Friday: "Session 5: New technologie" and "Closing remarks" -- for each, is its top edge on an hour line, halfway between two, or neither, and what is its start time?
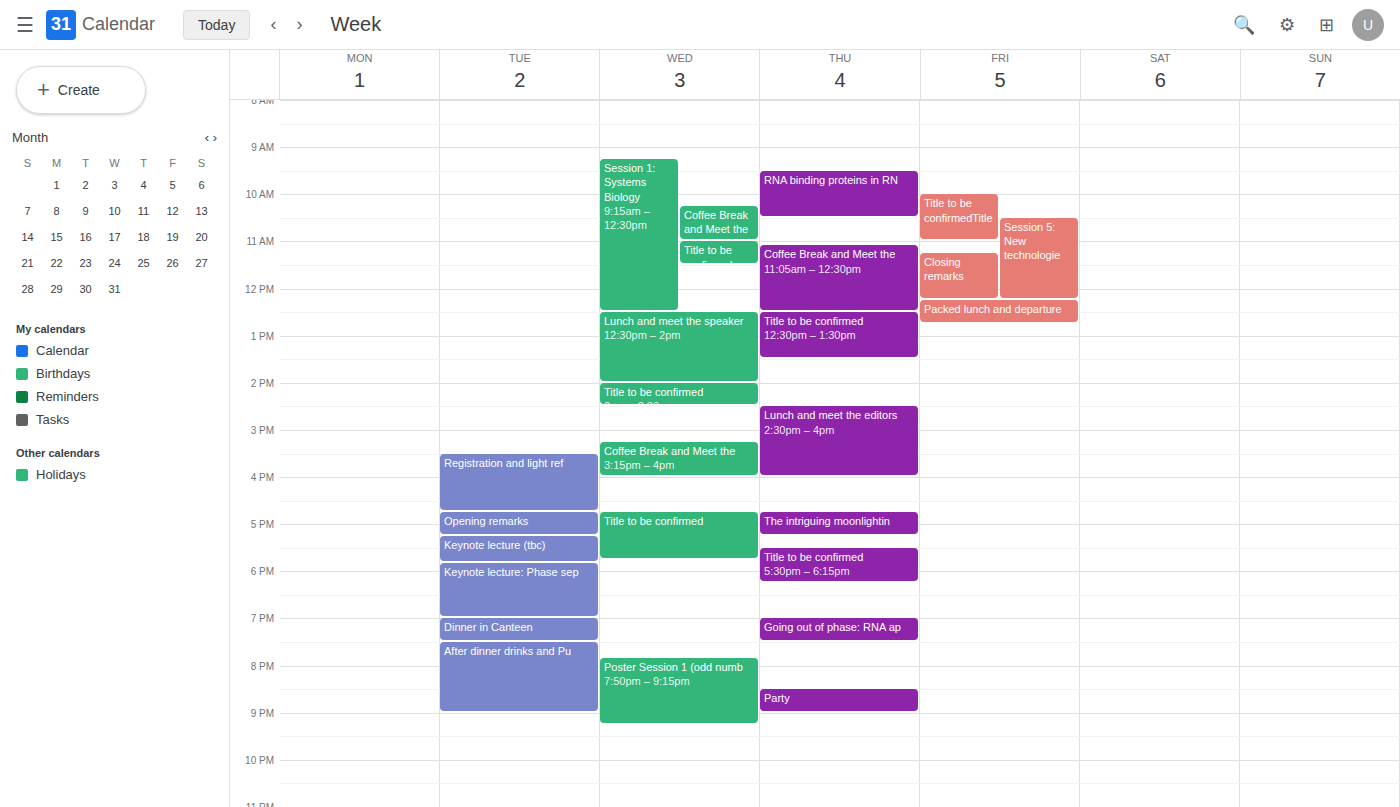
"Session 5: New technologie": 10:30 AM, halfway between the 10 AM and 11 AM lines. "Closing remarks": 11:15 AM, neither: a quarter of the way from the 11 AM line to the 12 PM line.